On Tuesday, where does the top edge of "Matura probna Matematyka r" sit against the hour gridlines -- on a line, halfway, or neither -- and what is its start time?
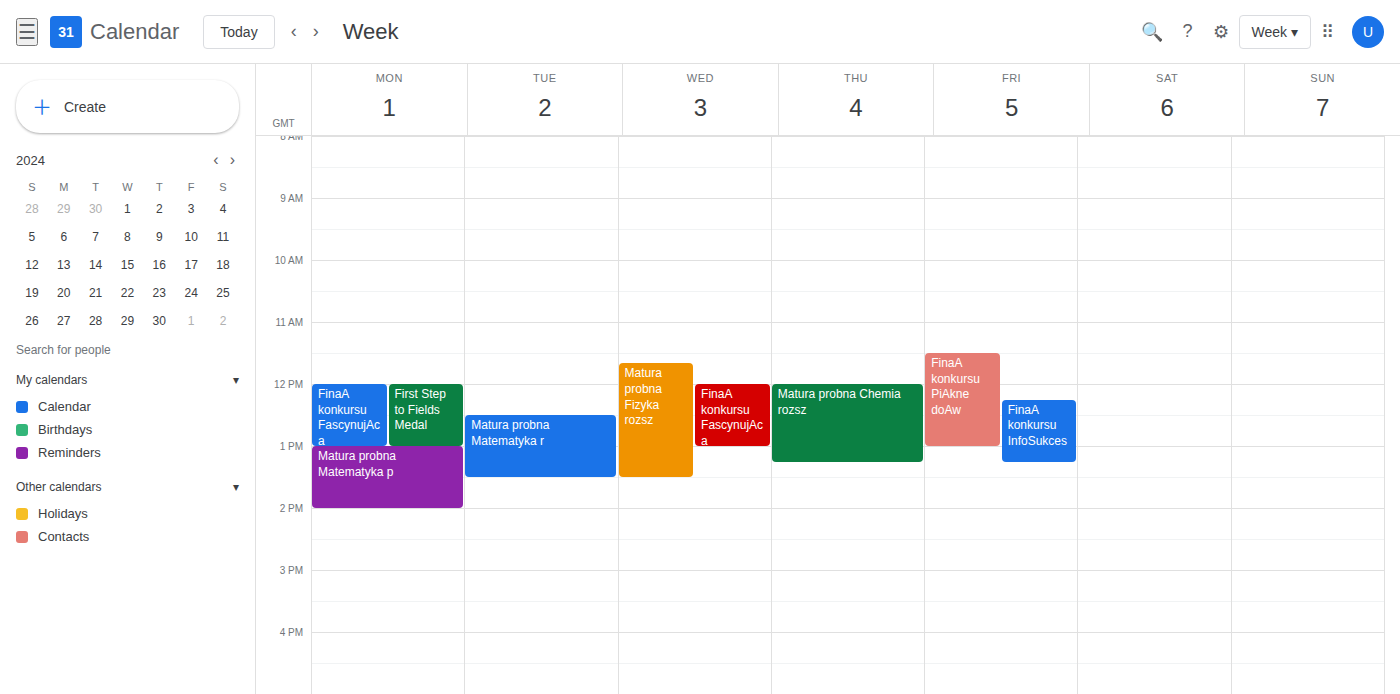
12:30 -- halfway between the 12:00 and 13:00 lines.